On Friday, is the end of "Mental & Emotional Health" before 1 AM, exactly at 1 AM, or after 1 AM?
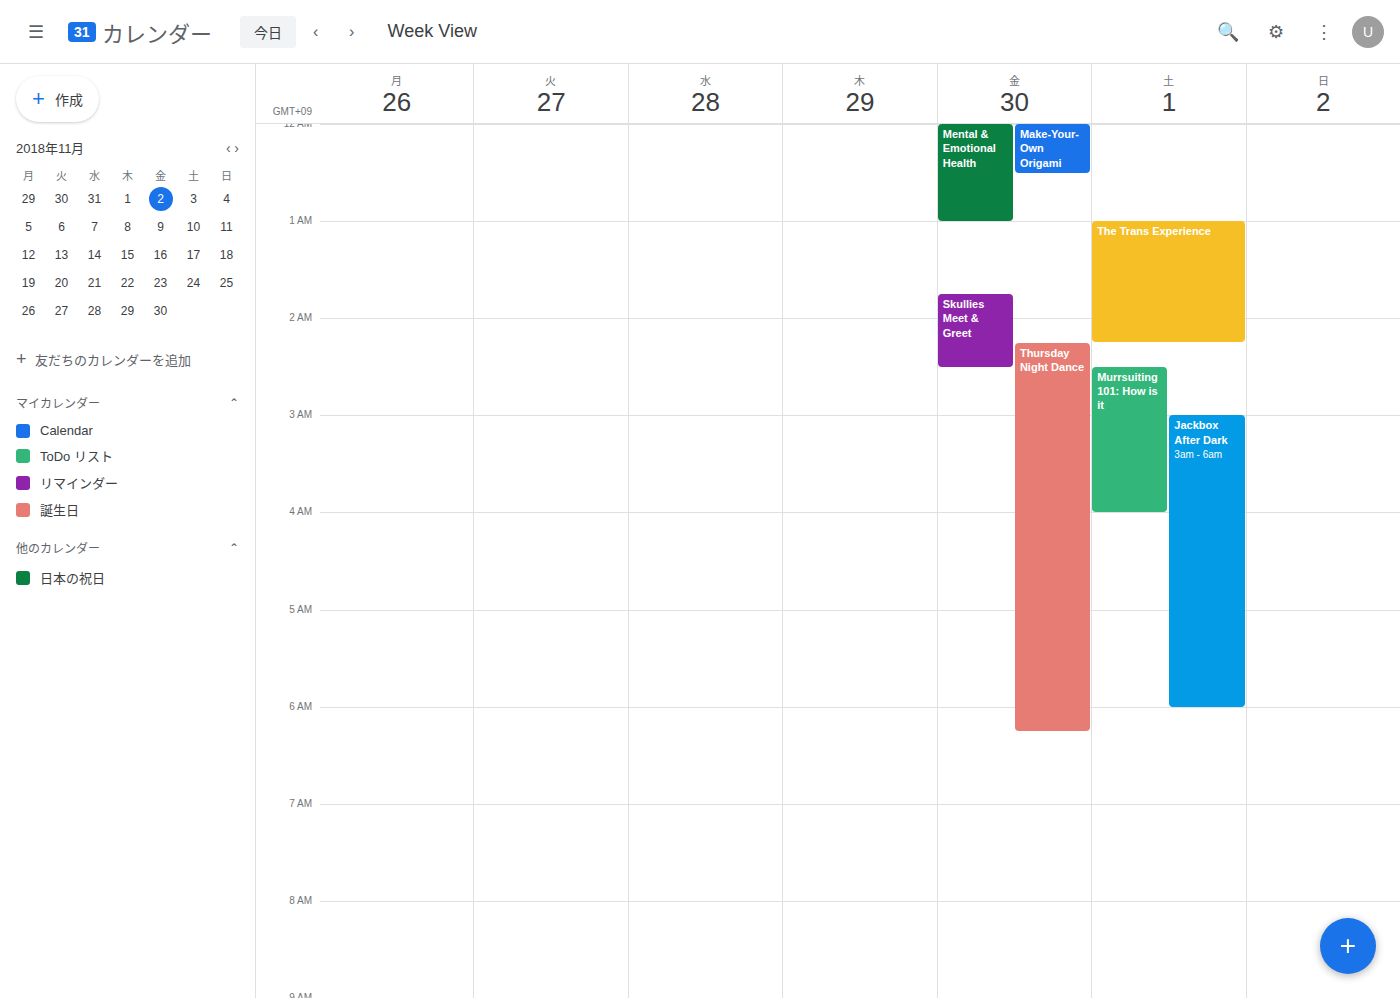
1:00 AM -- exactly at 1 AM, on the 1 AM line.